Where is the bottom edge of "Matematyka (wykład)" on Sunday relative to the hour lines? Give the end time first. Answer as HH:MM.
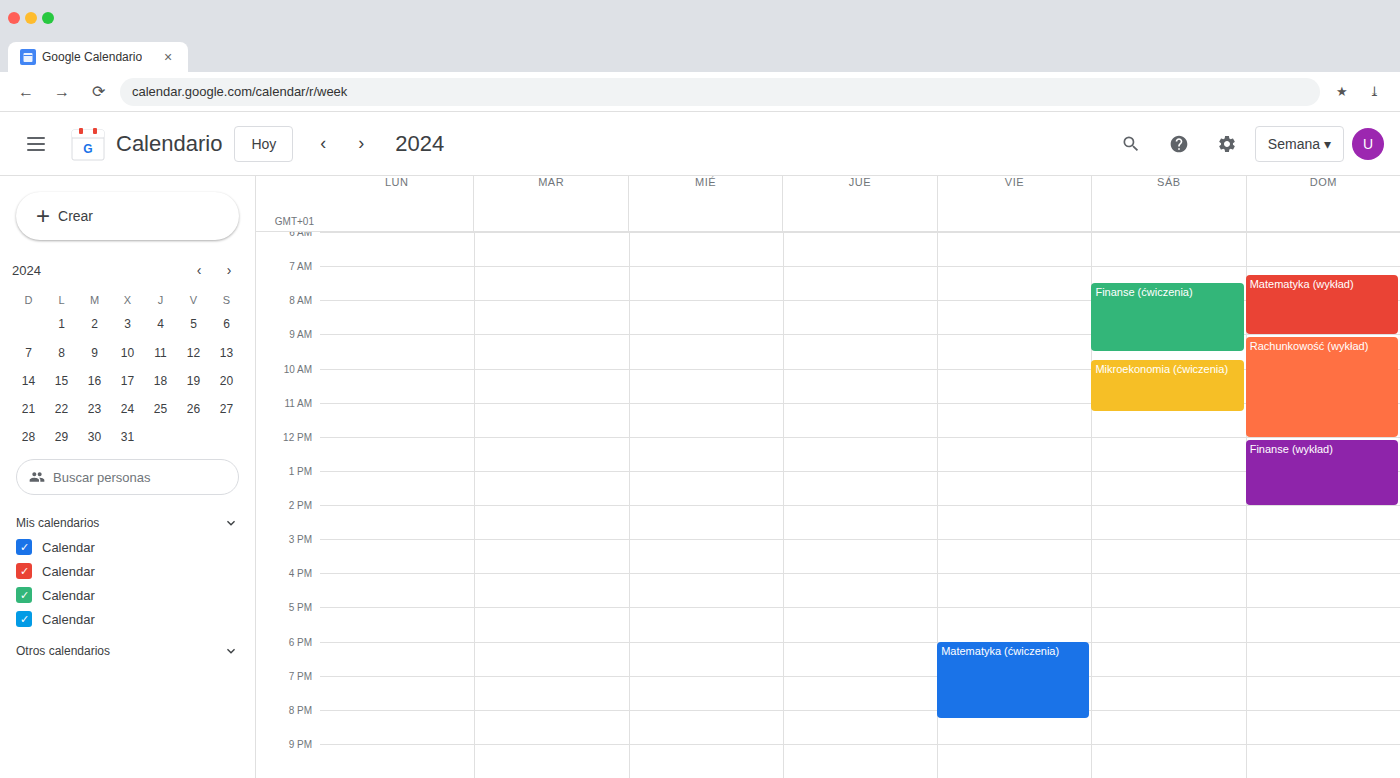
09:00 -- exactly on the 09:00 line.